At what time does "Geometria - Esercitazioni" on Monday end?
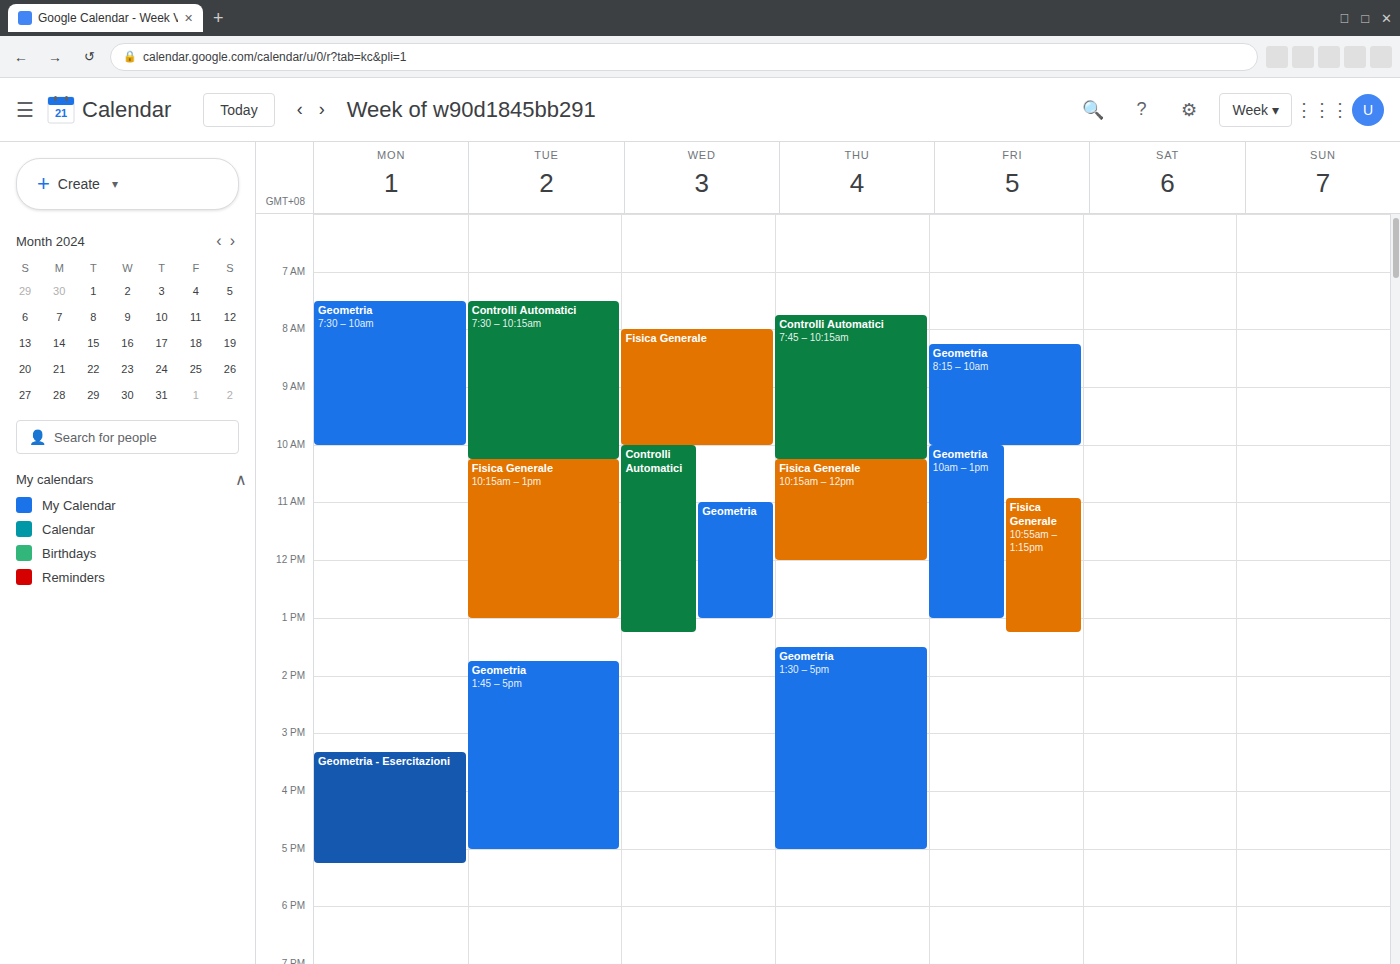
5:15 PM